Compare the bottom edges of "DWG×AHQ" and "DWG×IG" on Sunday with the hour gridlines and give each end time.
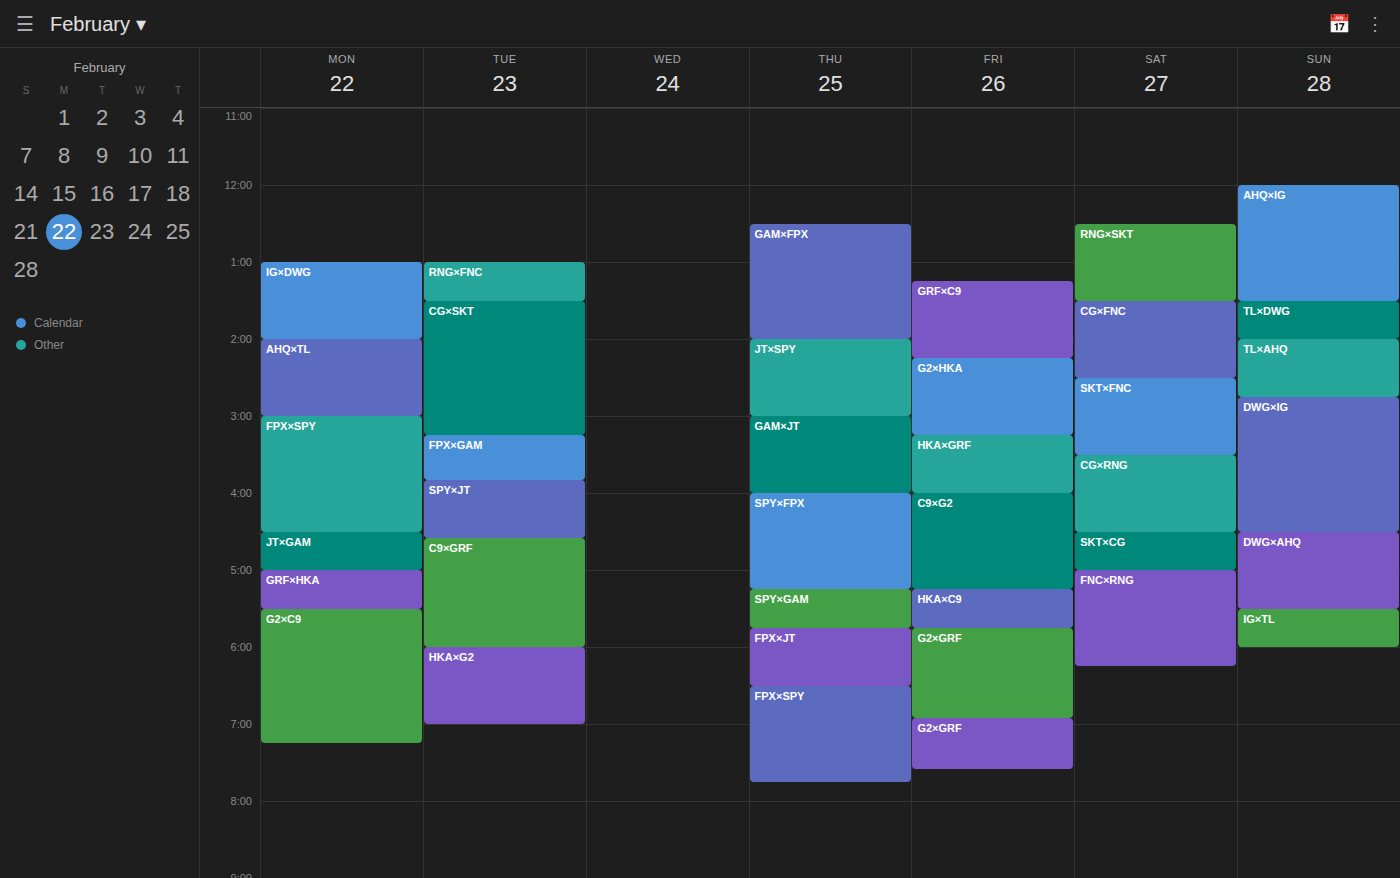
"DWG×AHQ": 5:30 PM, halfway between the 5 PM and 6 PM lines. "DWG×IG": 4:30 PM, halfway between the 4 PM and 5 PM lines.